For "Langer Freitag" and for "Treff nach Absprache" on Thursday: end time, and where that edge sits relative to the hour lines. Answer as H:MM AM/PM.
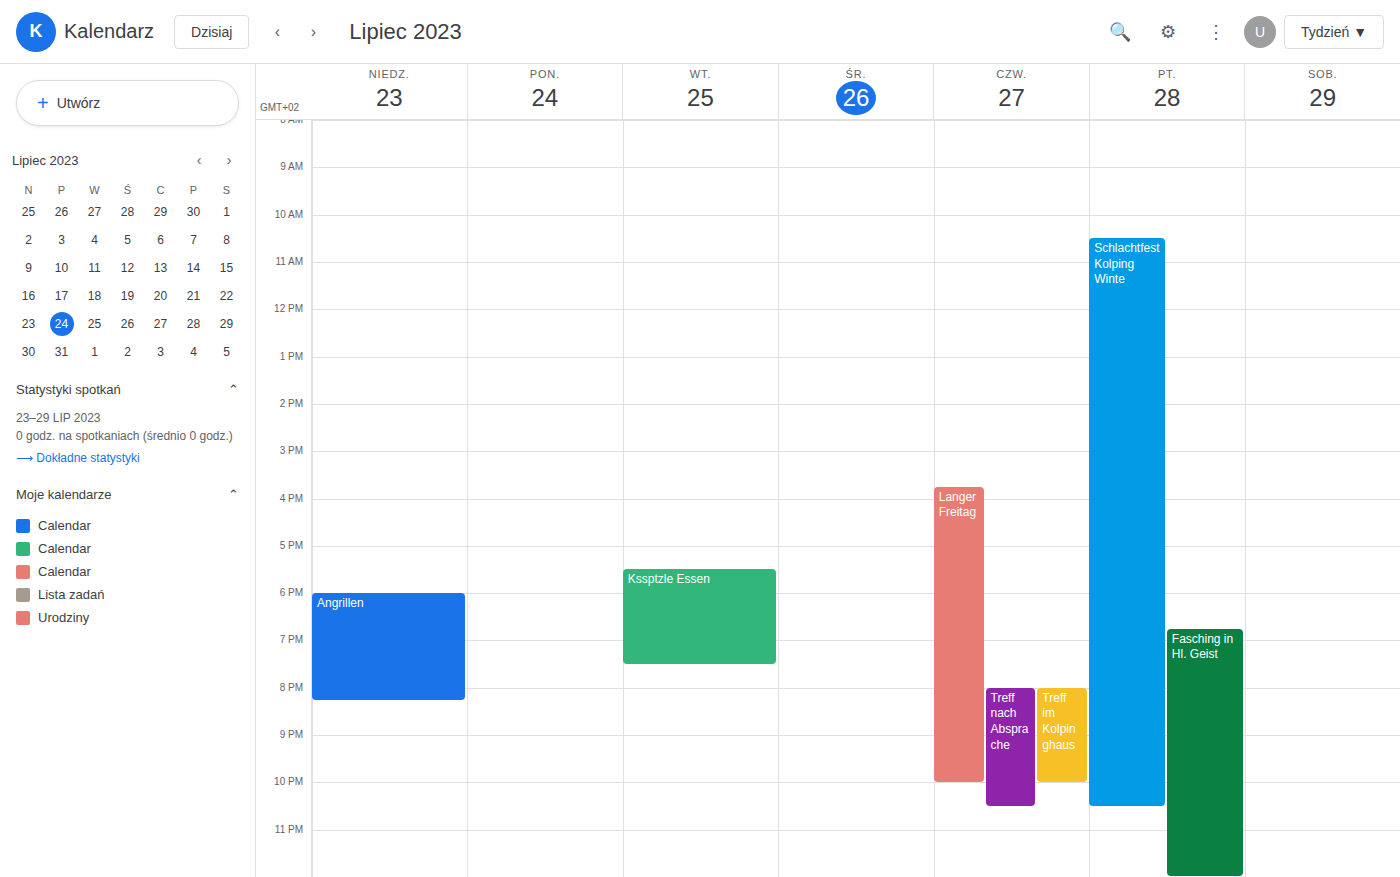
"Langer Freitag": 10:00 PM, exactly on the 10 PM line. "Treff nach Absprache": 10:30 PM, halfway between the 10 PM and 11 PM lines.